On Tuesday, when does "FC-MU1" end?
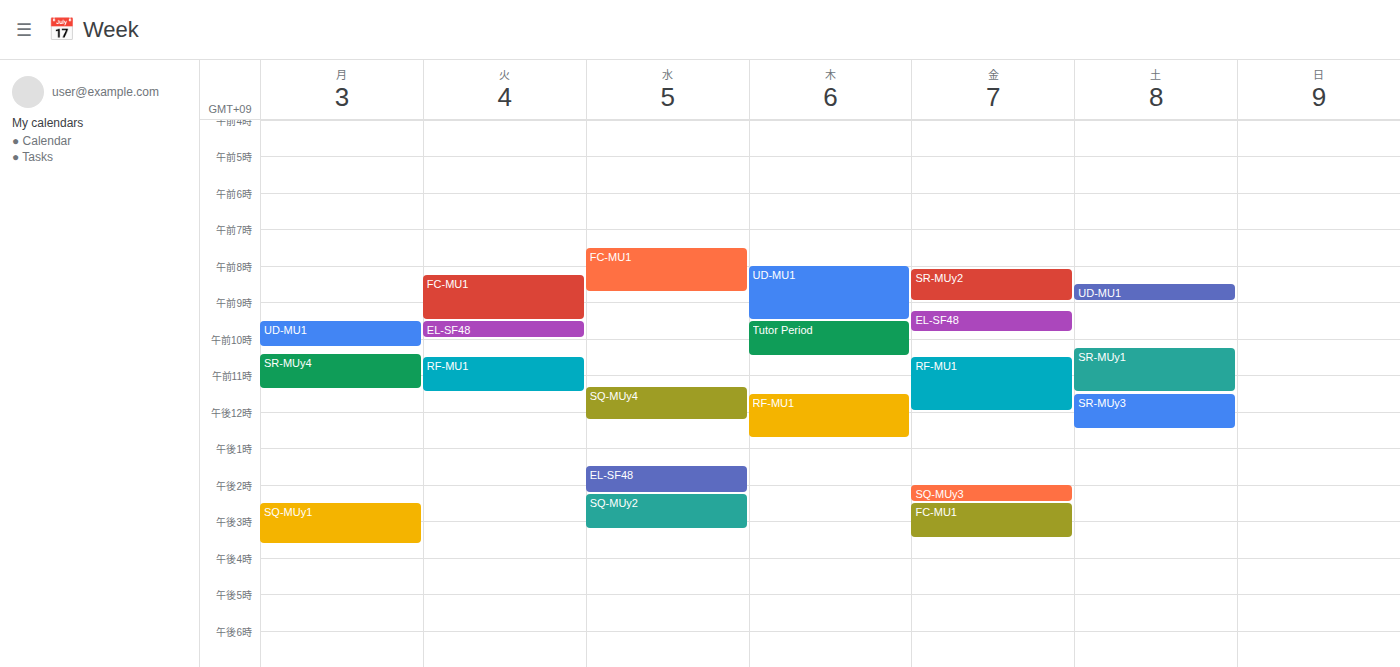
9:30 AM